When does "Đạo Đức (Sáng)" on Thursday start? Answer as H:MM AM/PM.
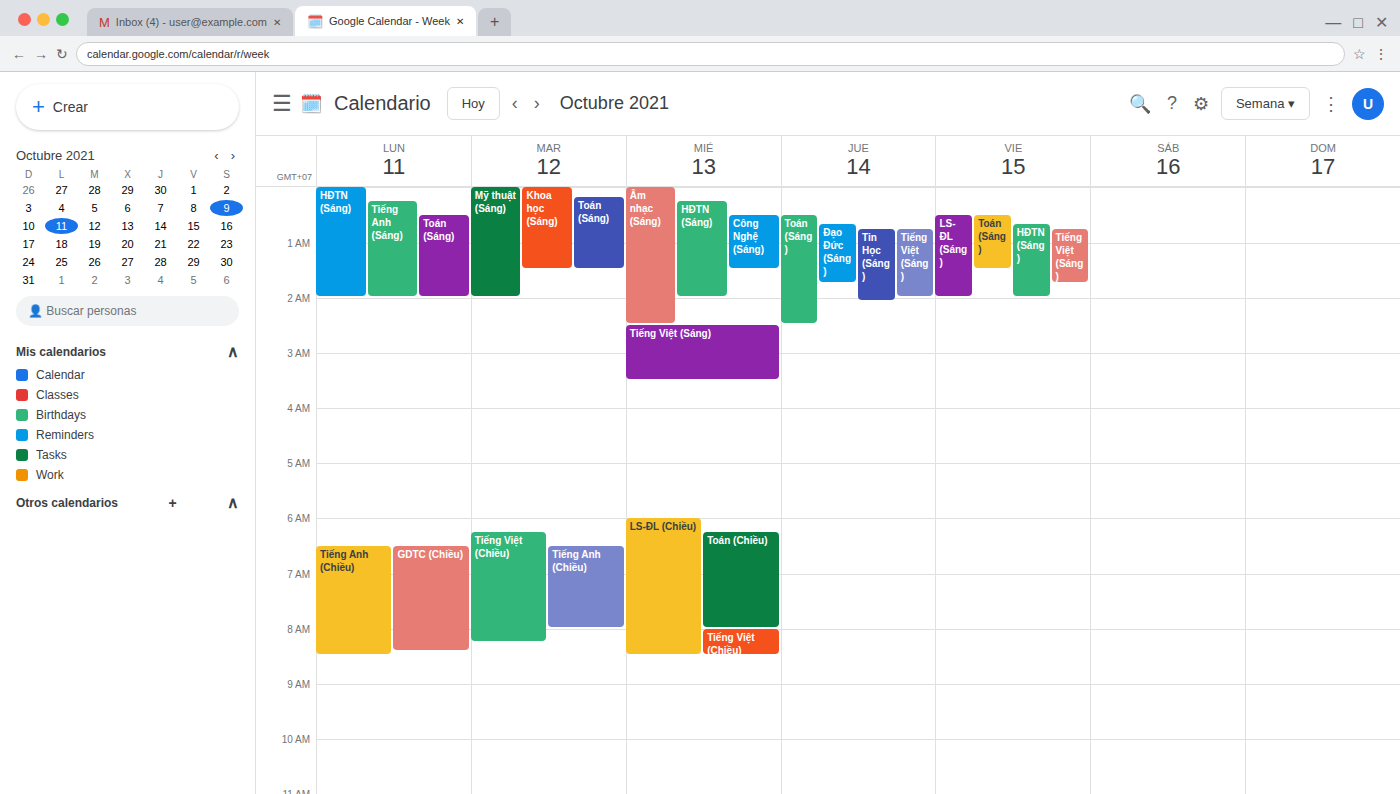
12:40 AM